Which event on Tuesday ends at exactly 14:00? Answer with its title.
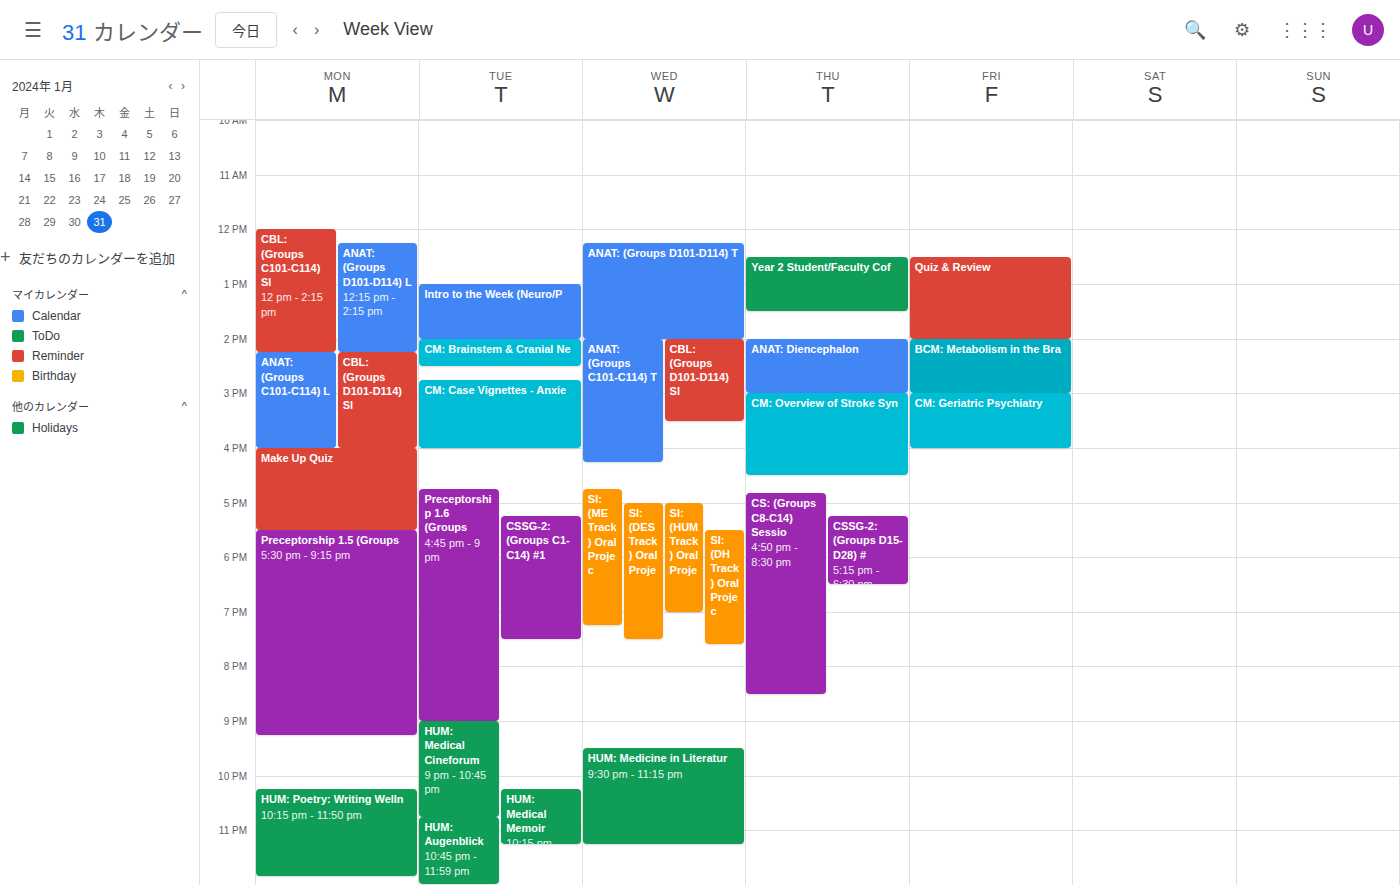
"Intro to the Week (Neuro/P"